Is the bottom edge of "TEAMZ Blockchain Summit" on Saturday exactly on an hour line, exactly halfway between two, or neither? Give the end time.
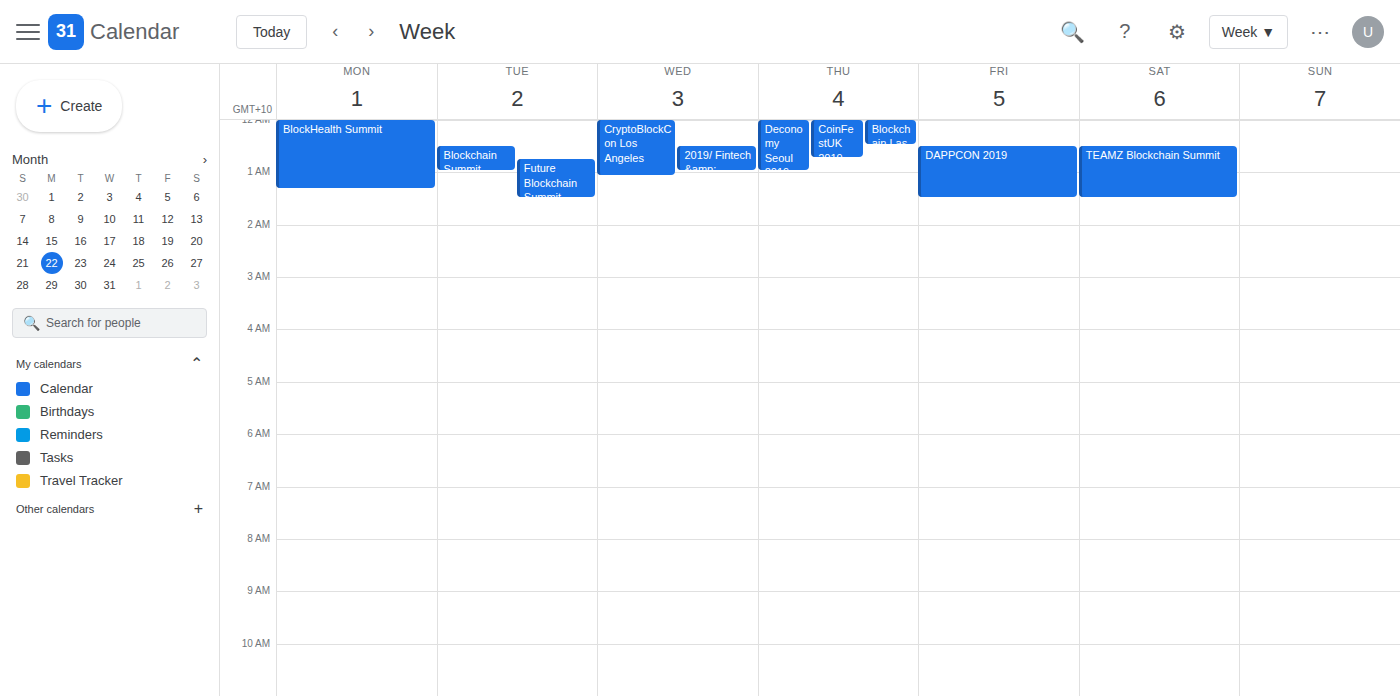
01:30 -- halfway between the 01:00 and 02:00 lines.